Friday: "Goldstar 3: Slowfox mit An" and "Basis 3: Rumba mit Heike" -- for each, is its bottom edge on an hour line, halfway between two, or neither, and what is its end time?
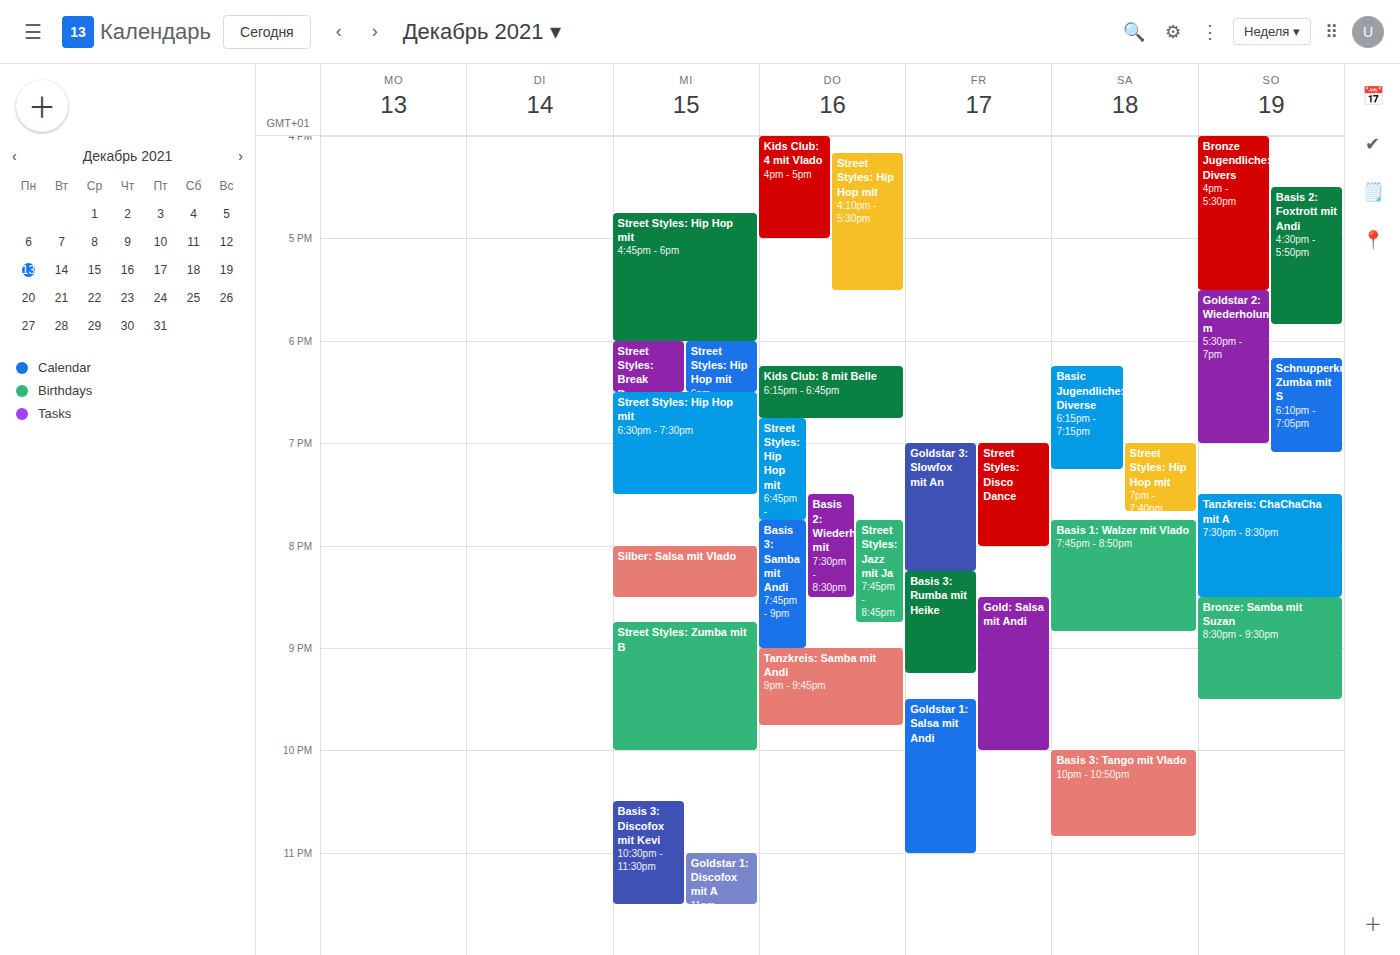
"Goldstar 3: Slowfox mit An": 20:15, neither: a quarter of the way from the 20:00 line to the 21:00 line. "Basis 3: Rumba mit Heike": 21:15, neither: a quarter of the way from the 21:00 line to the 22:00 line.